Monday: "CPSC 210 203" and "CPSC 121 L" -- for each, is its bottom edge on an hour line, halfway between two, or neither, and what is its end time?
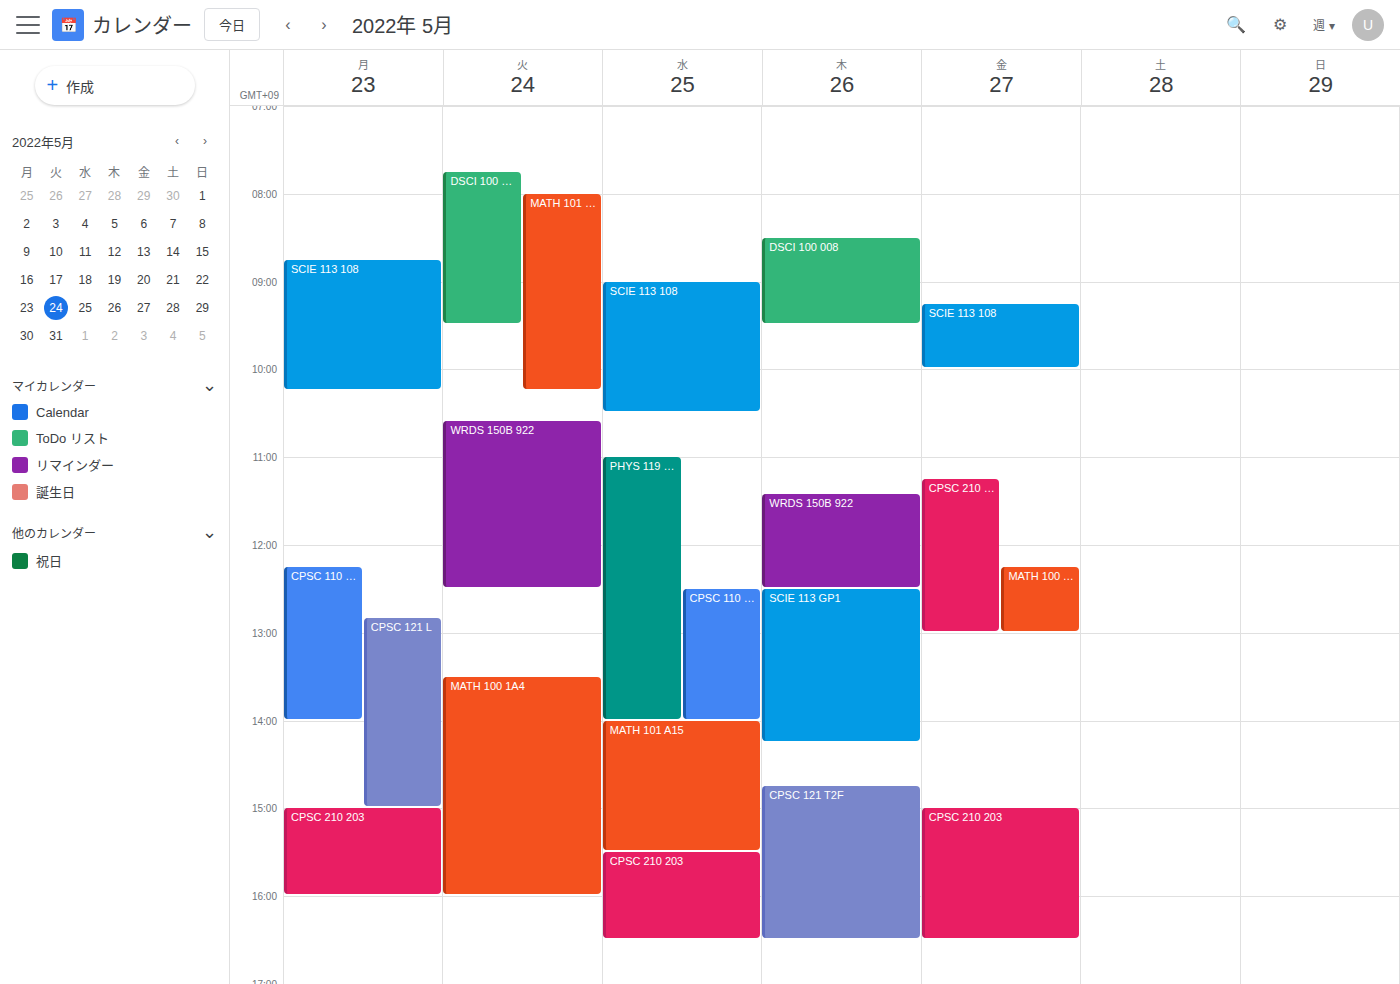
"CPSC 210 203": 4:00 PM, exactly on the 4 PM line. "CPSC 121 L": 3:00 PM, exactly on the 3 PM line.